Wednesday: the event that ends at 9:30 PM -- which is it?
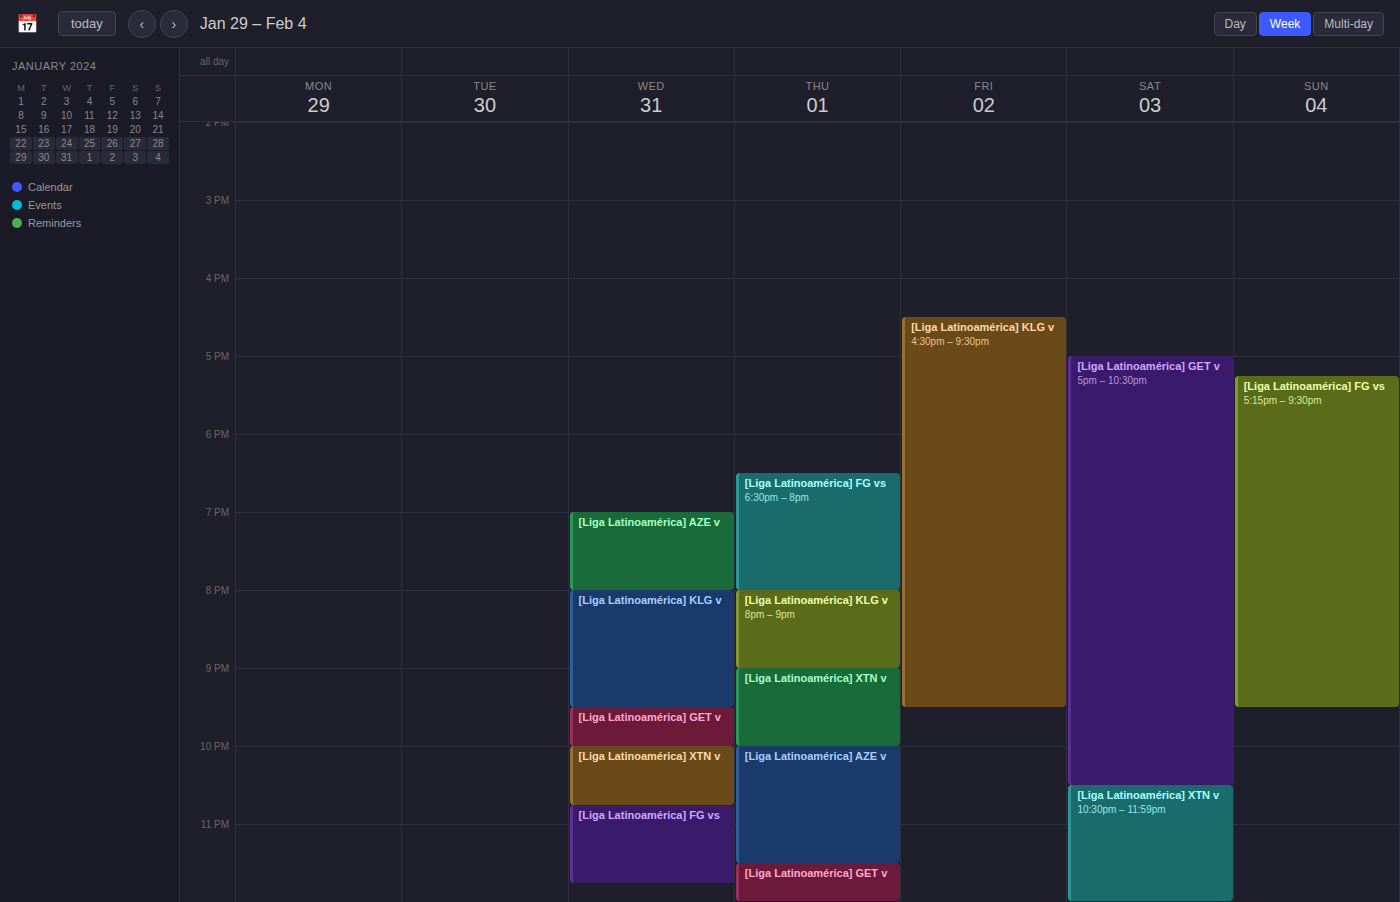
"[Liga Latinoamérica] KLG v"